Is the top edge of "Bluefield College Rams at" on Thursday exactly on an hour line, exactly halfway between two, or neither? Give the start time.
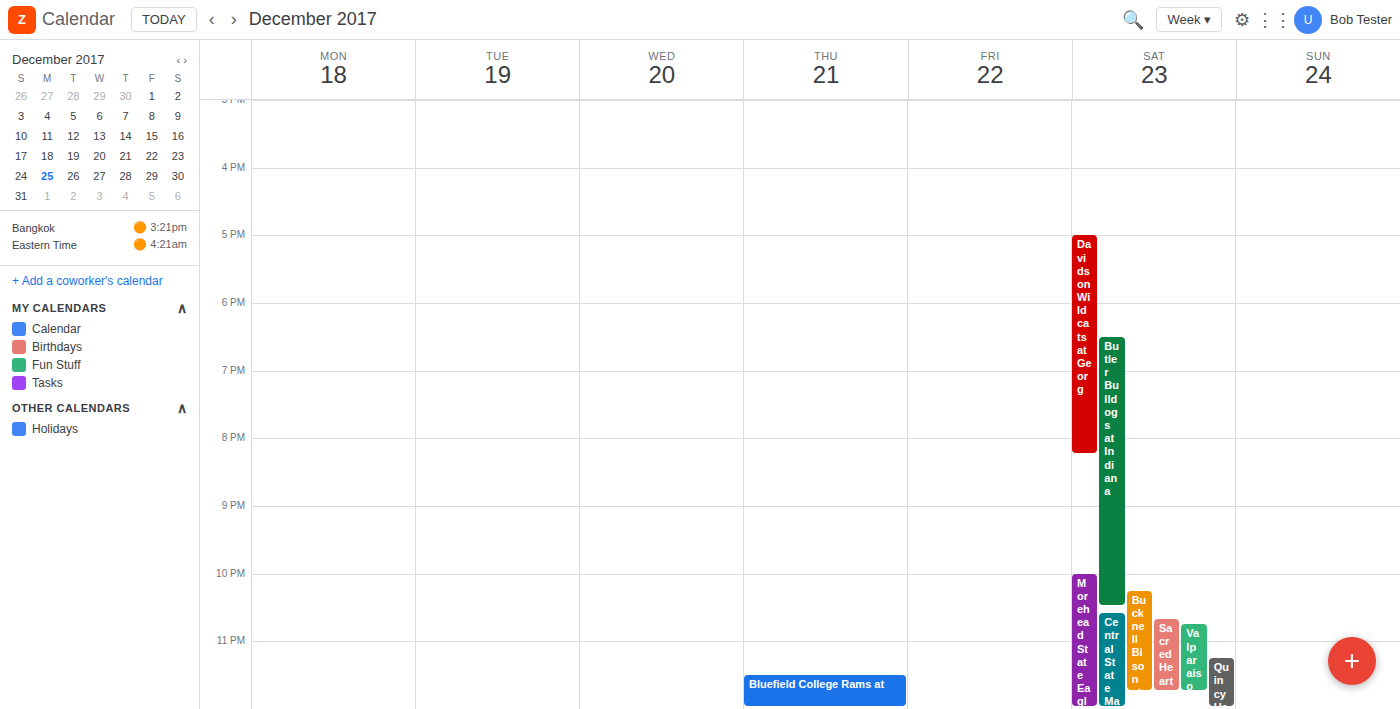
11:30 PM -- halfway between the 11 PM and 12 AM lines.